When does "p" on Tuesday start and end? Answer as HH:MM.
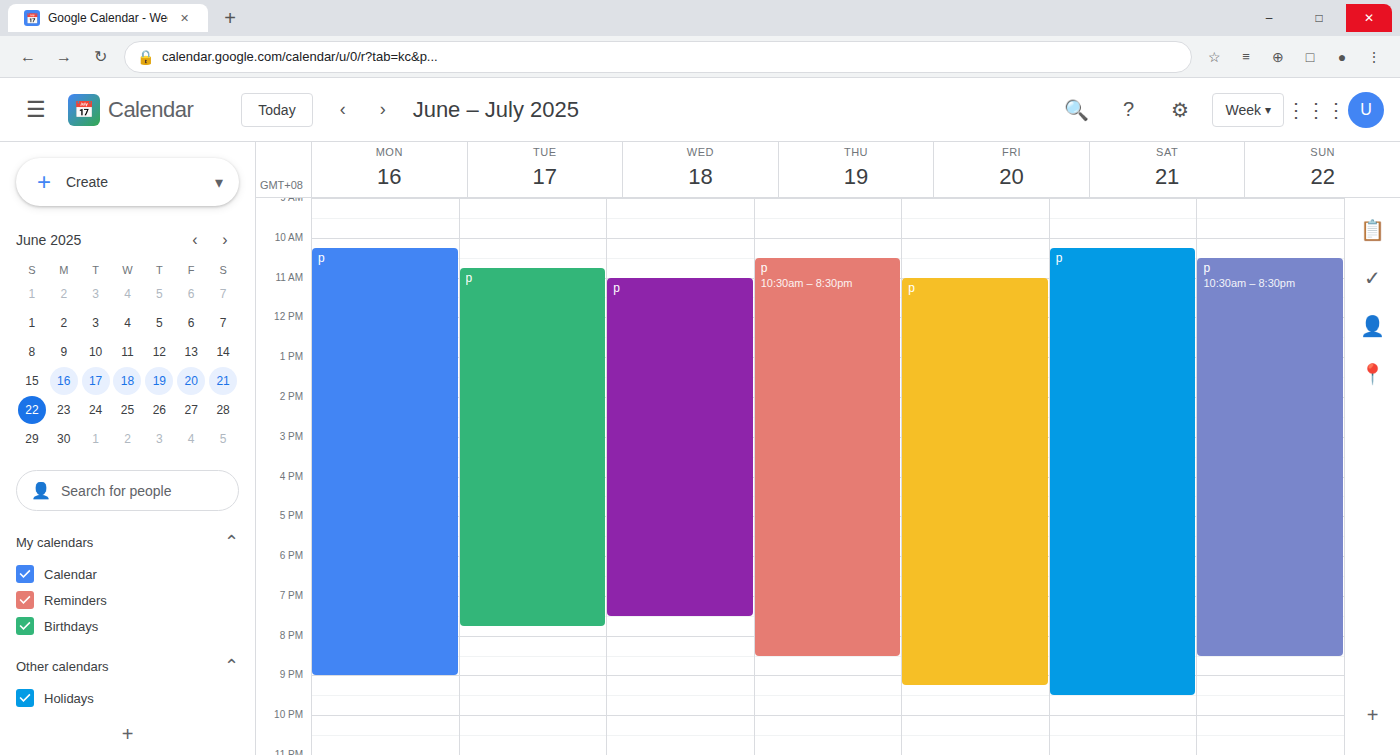
10:45 to 19:45